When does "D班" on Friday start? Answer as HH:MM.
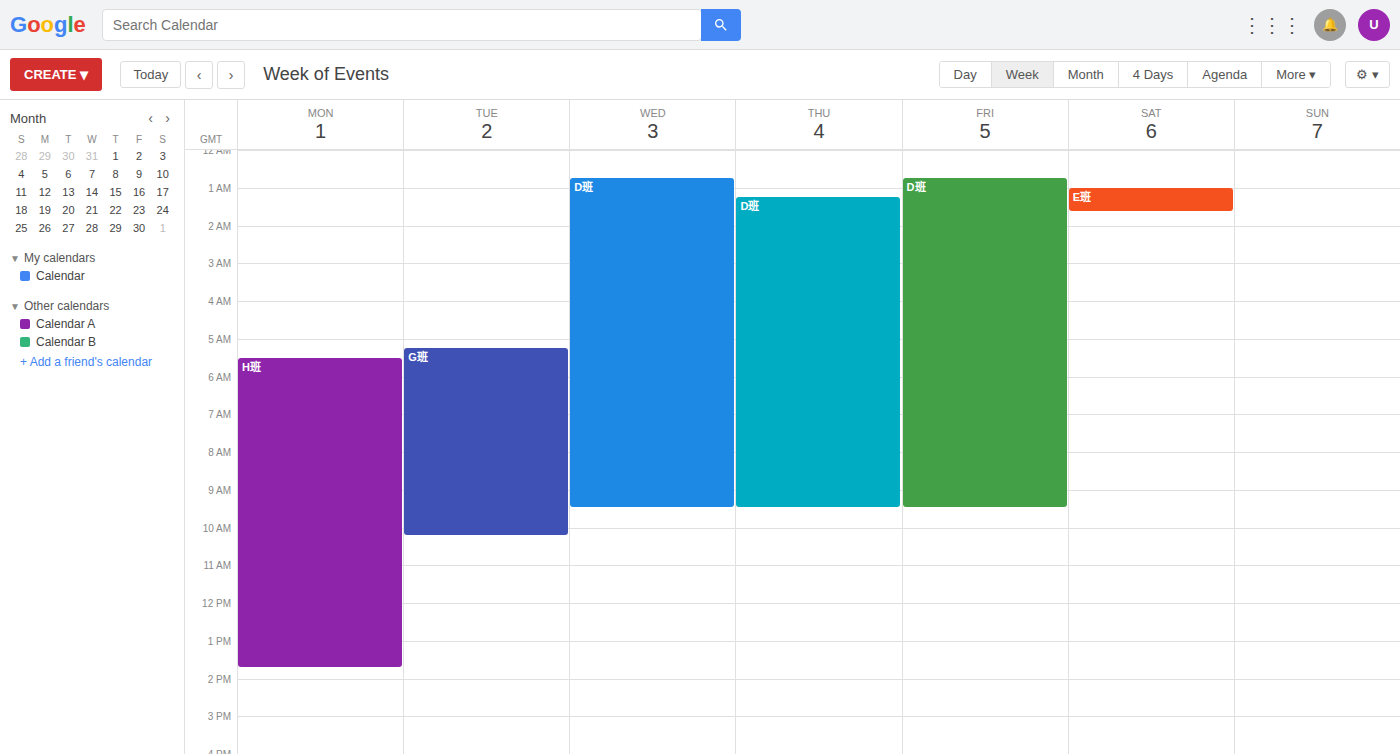
00:45